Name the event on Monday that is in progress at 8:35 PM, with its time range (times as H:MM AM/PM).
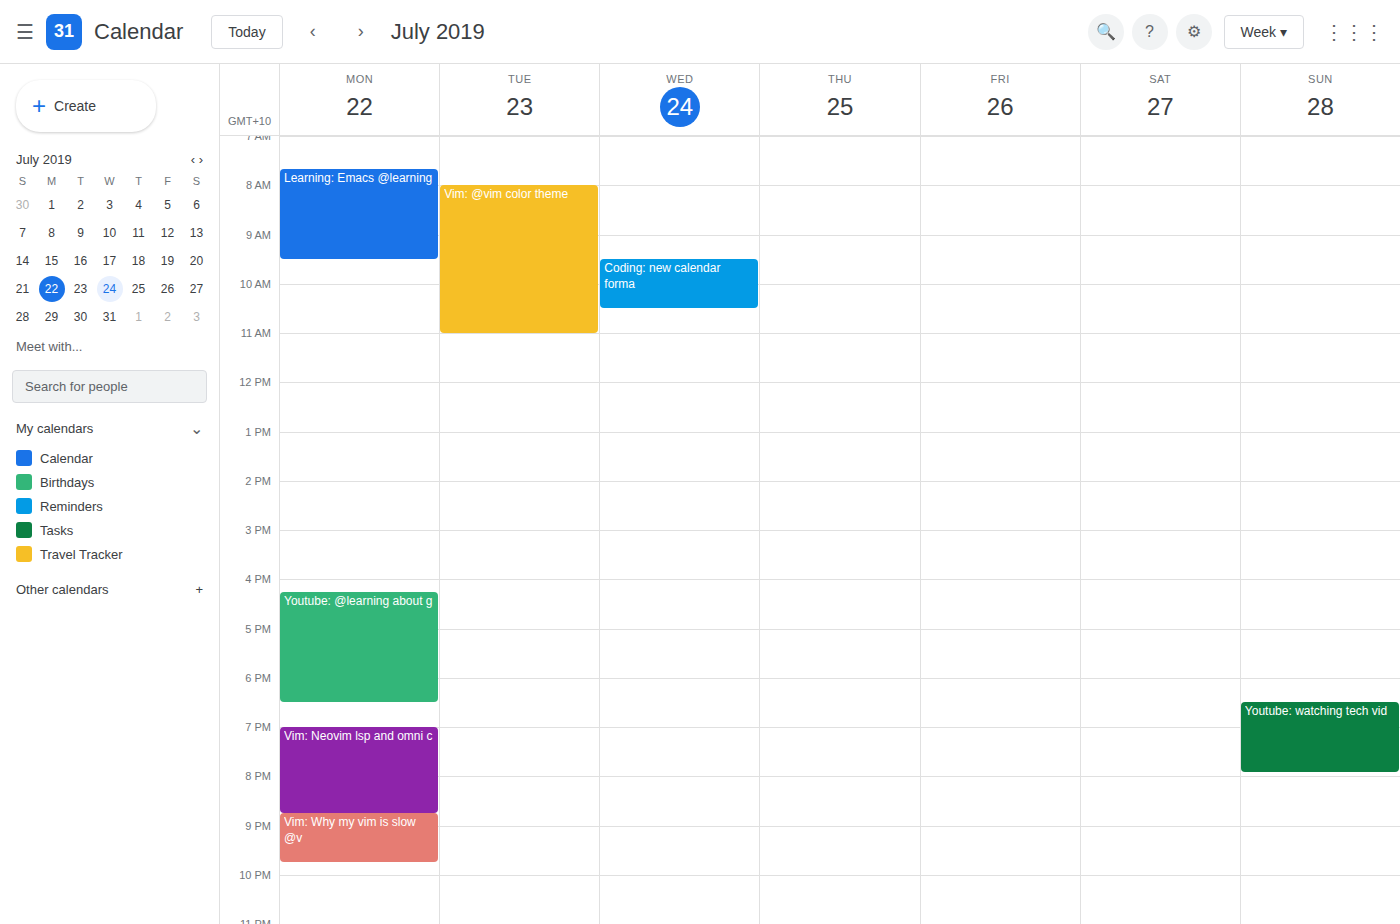
"Vim: Neovim lsp and omni c", 7:00 PM to 8:45 PM